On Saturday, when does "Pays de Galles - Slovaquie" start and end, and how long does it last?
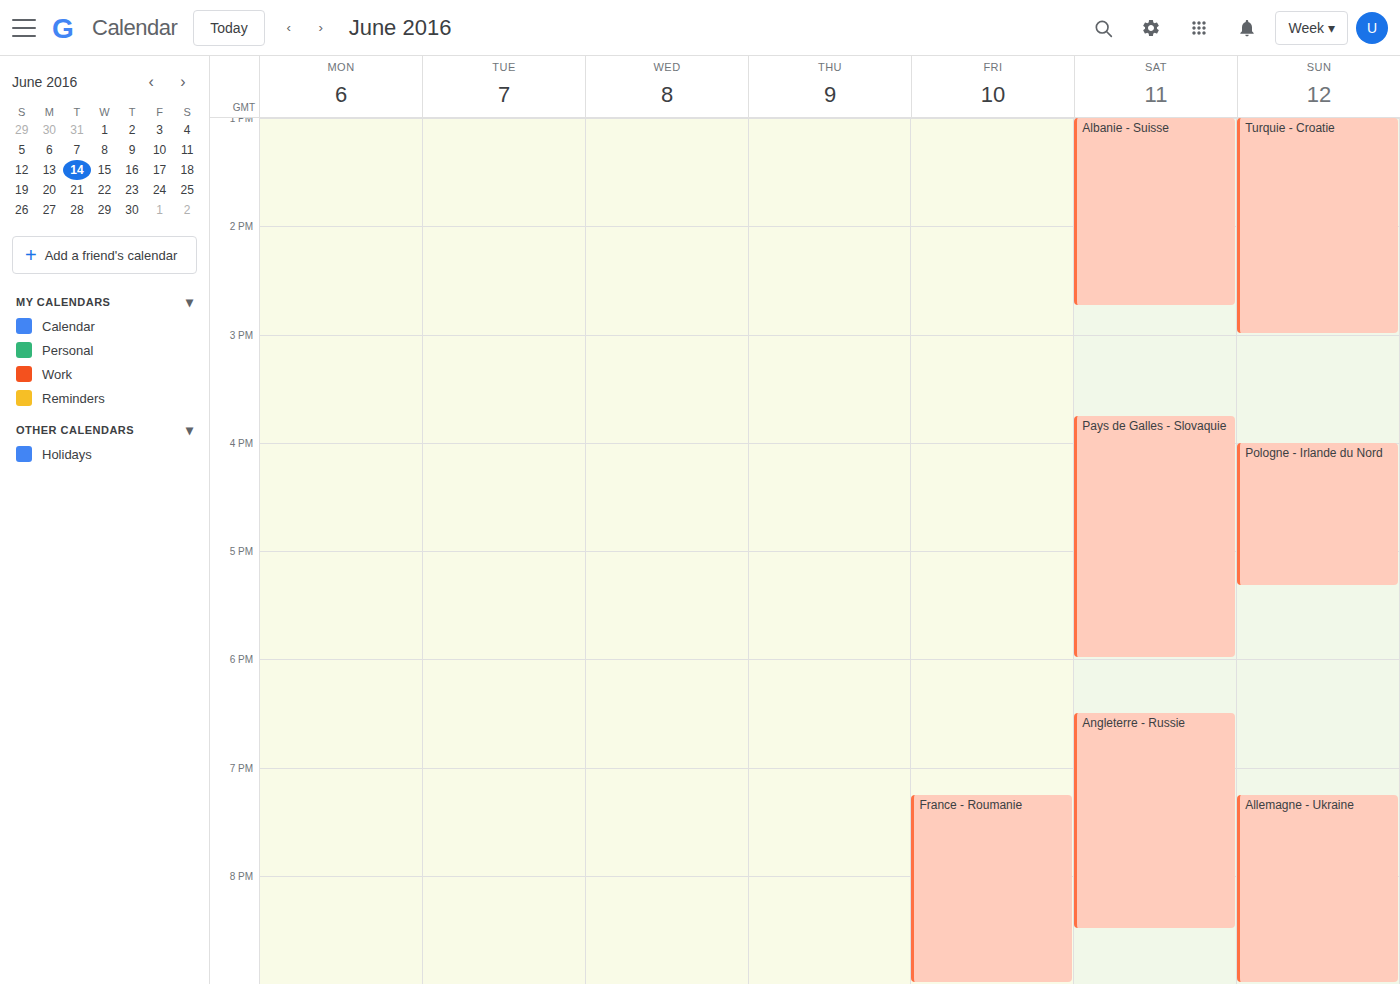
3:45 PM to 6:00 PM, 2 hours 15 minutes